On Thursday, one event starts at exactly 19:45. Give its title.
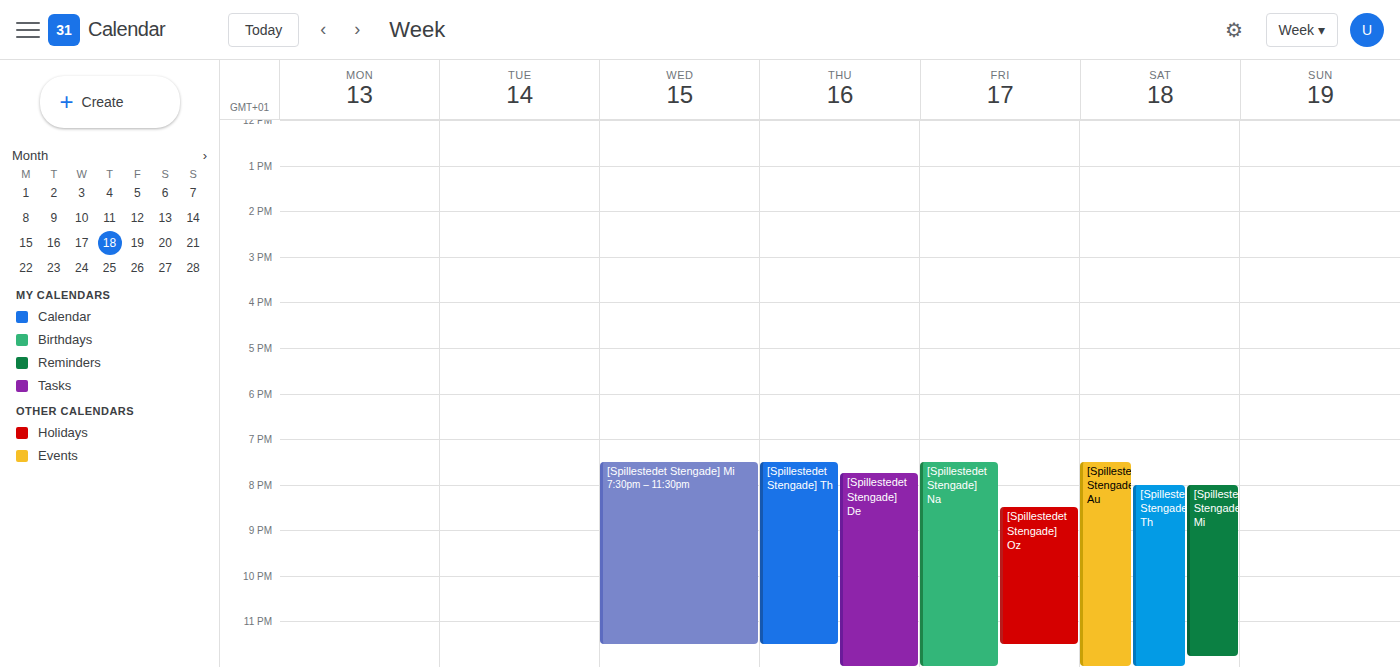
"[Spillestedet Stengade] De"